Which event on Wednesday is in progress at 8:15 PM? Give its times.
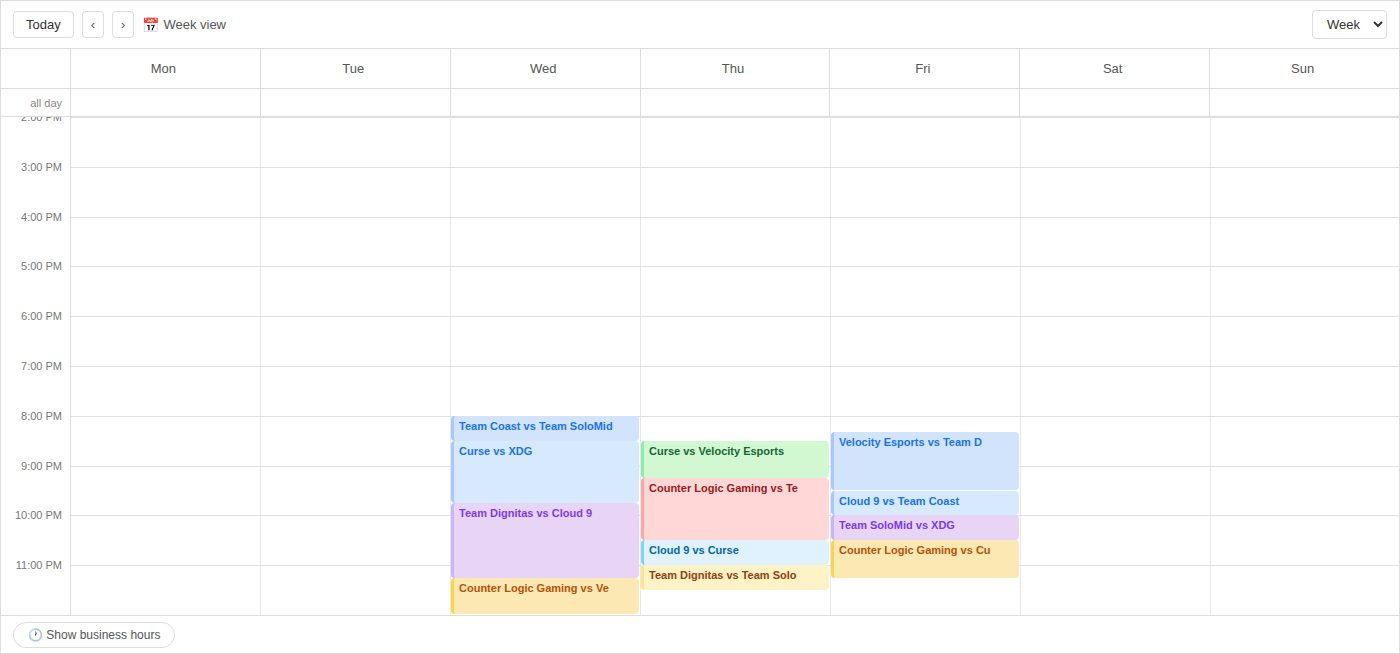
"Team Coast vs Team SoloMid", 8:00 PM to 8:30 PM